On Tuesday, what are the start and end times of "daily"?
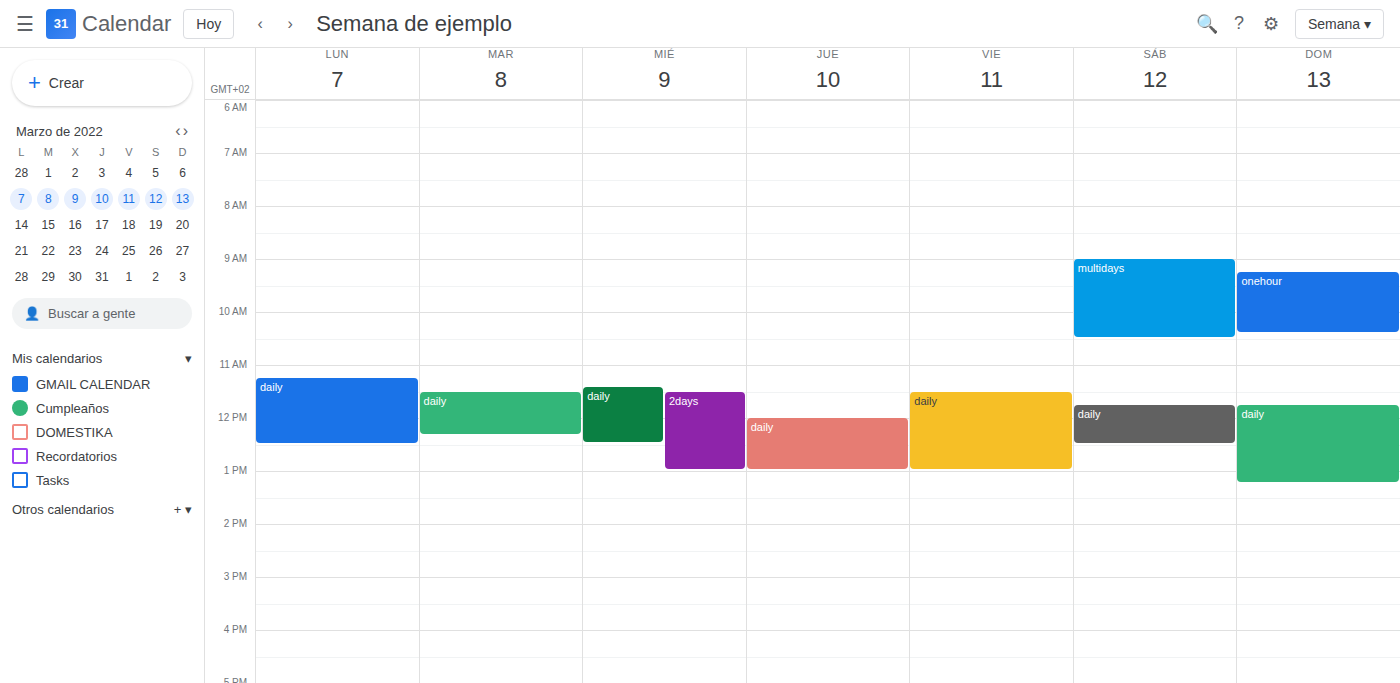
11:30 AM to 12:20 PM